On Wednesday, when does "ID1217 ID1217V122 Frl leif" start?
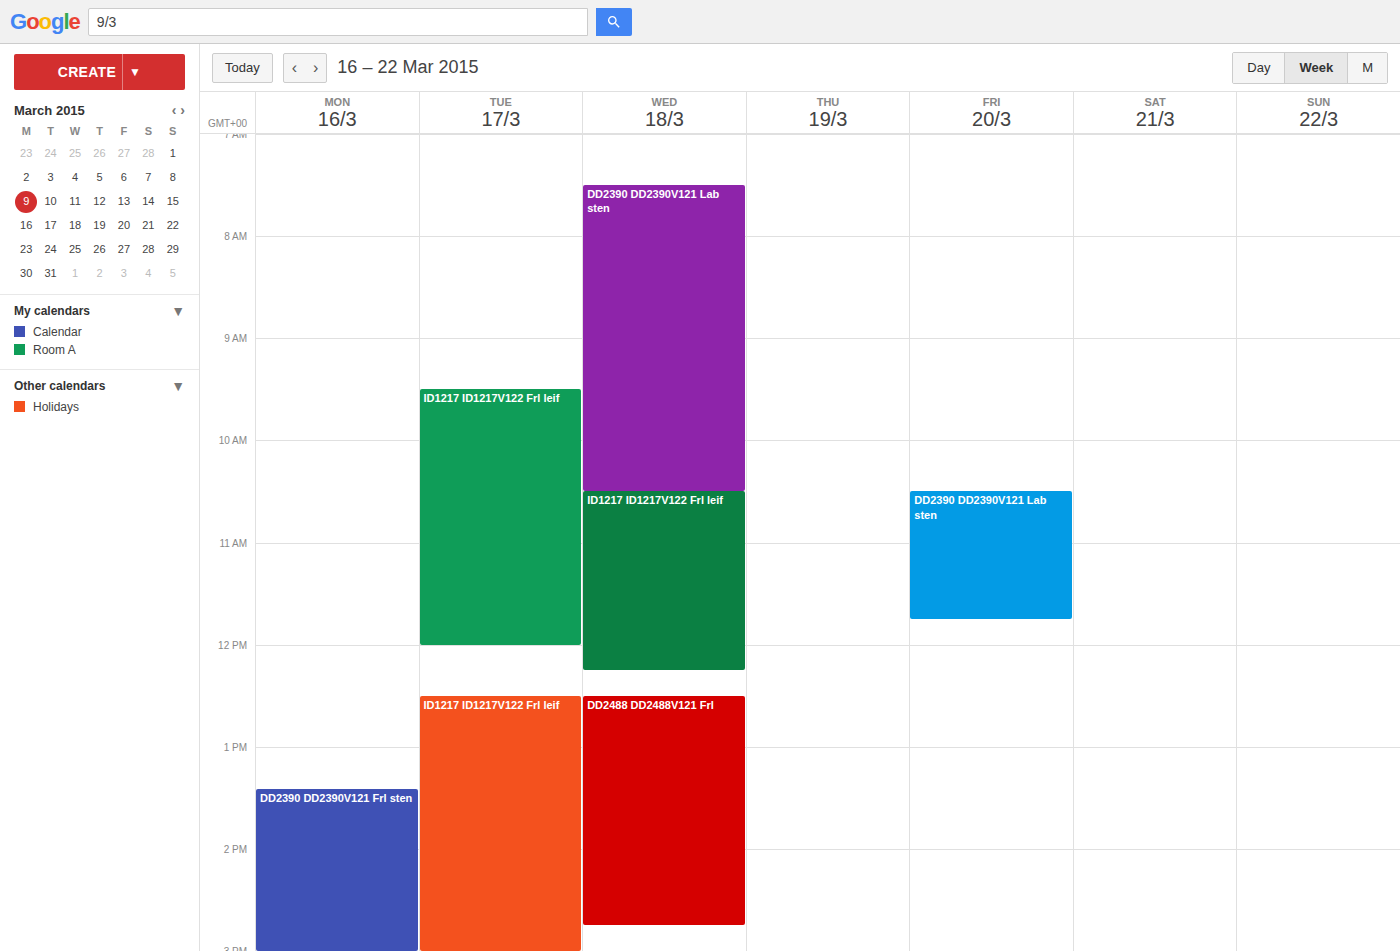
10:30 AM